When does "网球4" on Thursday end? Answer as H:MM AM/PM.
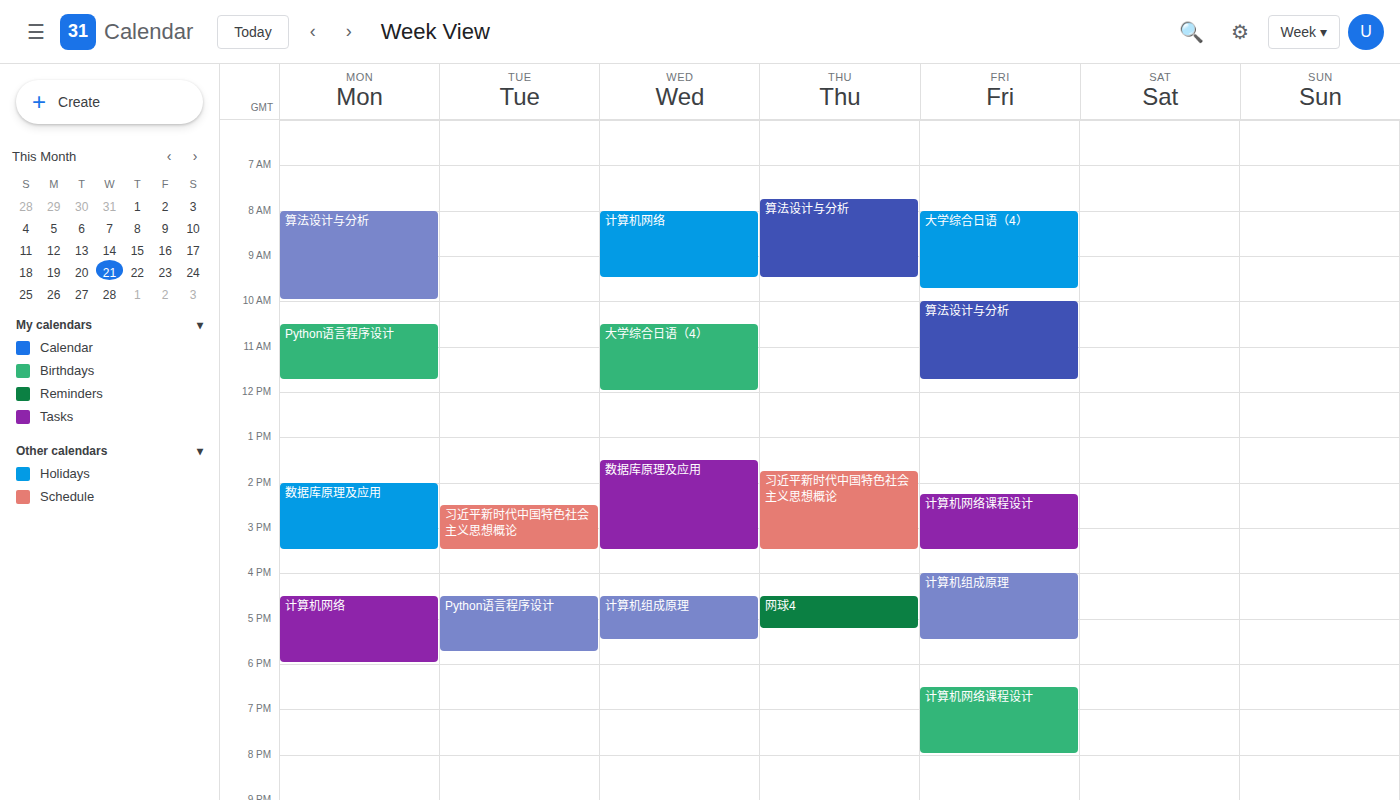
5:15 PM